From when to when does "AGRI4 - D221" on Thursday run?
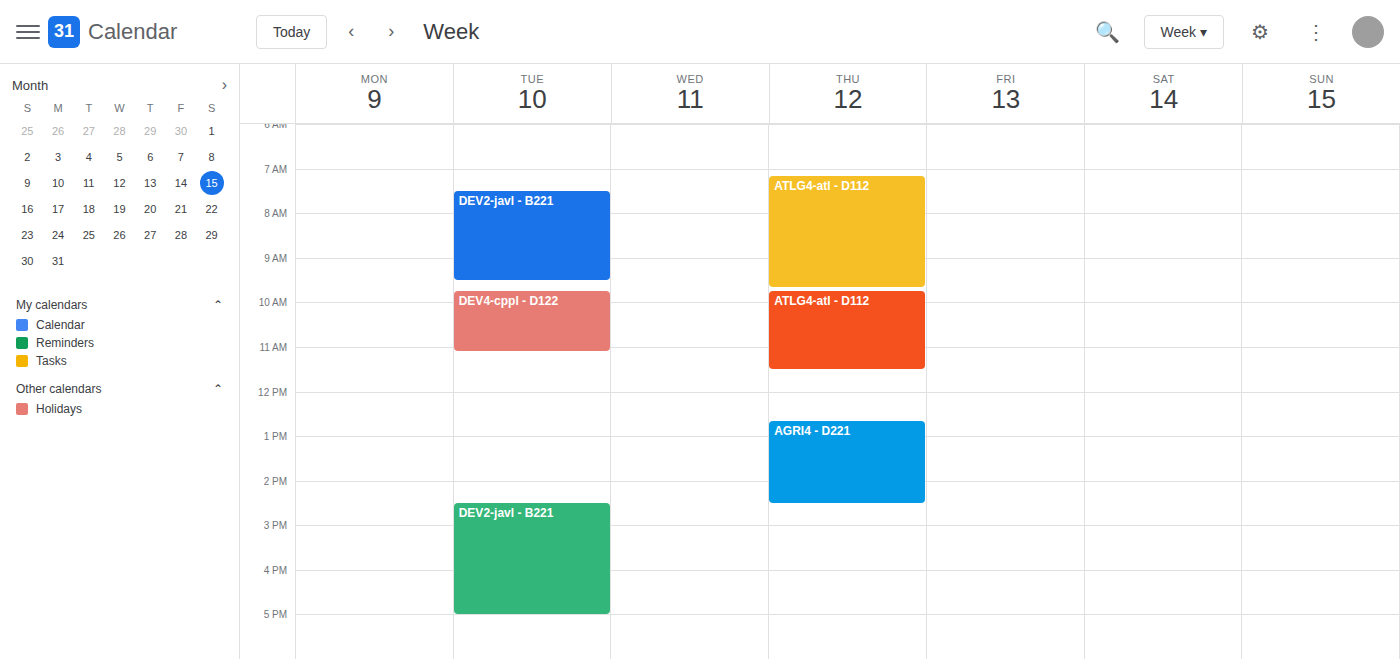
12:40 PM to 2:30 PM